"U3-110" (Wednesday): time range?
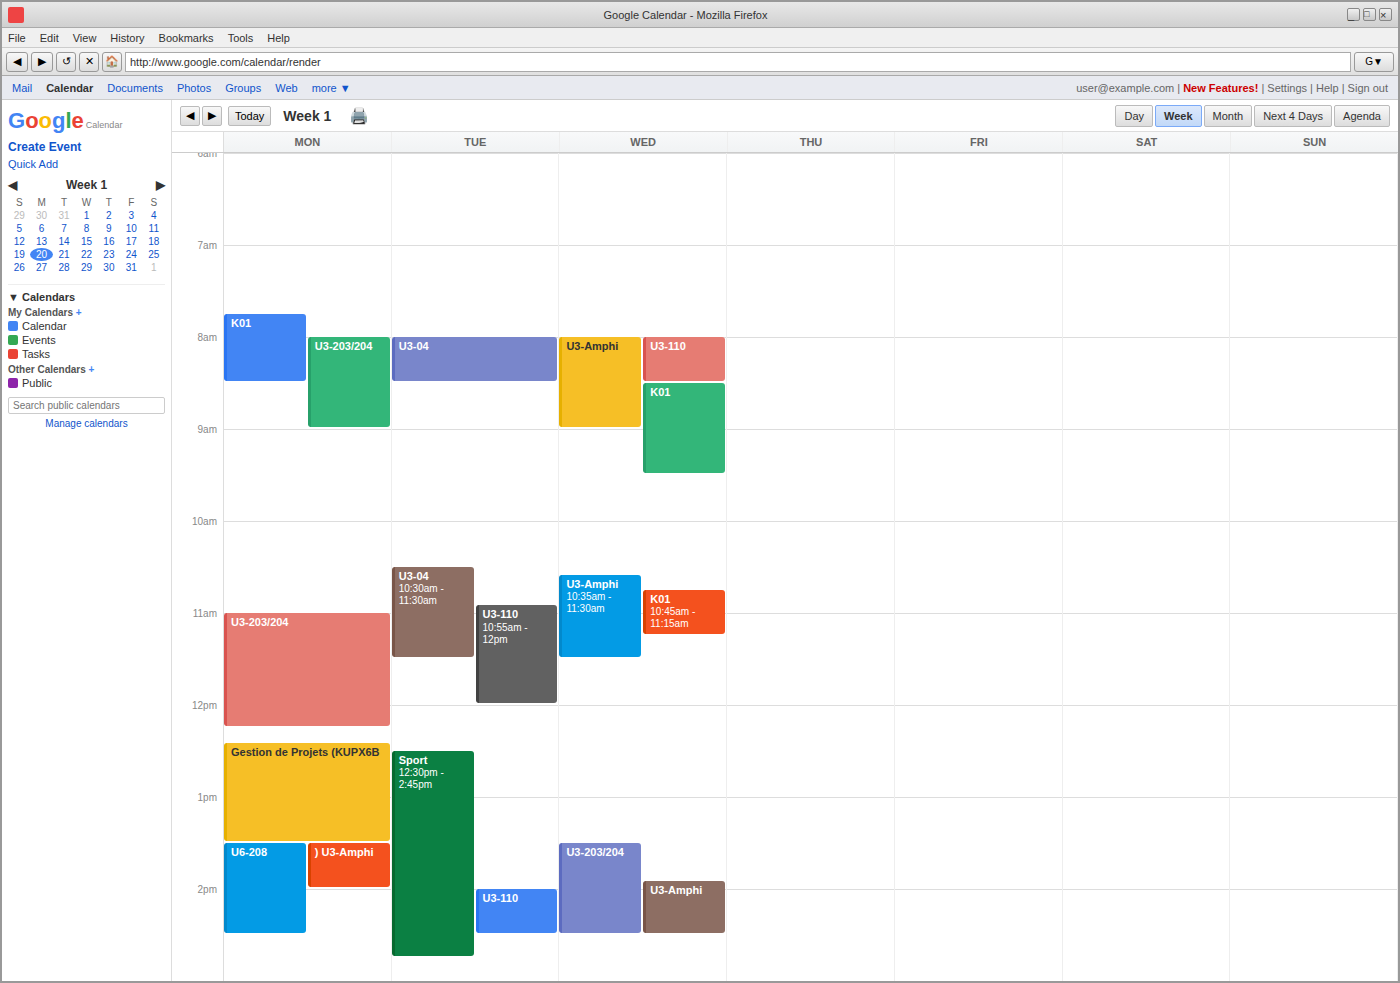
8:00 AM to 8:30 AM